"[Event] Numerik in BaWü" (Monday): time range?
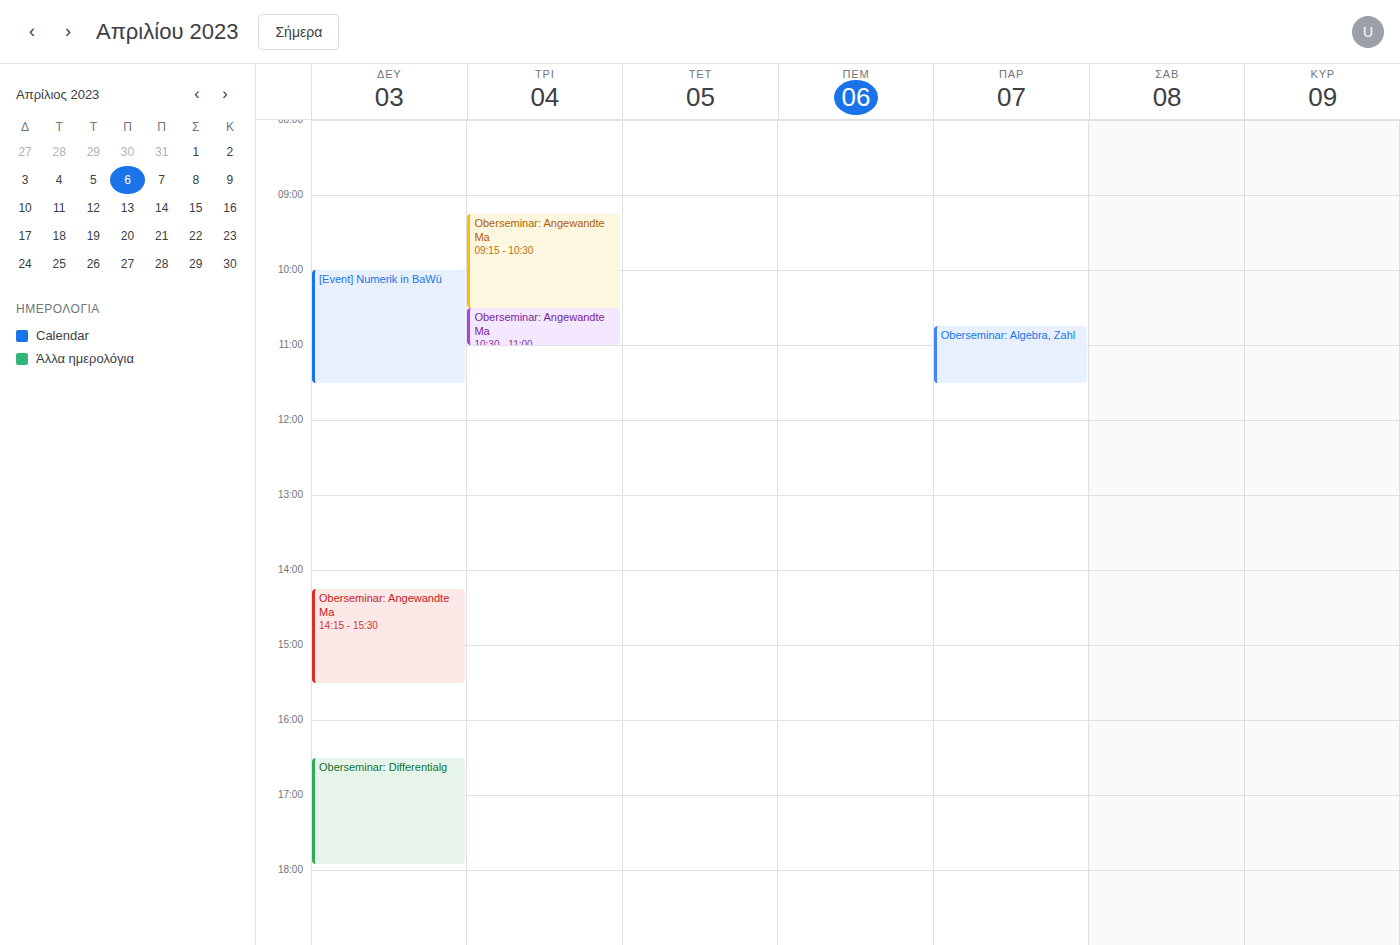
10:00 AM to 11:30 AM